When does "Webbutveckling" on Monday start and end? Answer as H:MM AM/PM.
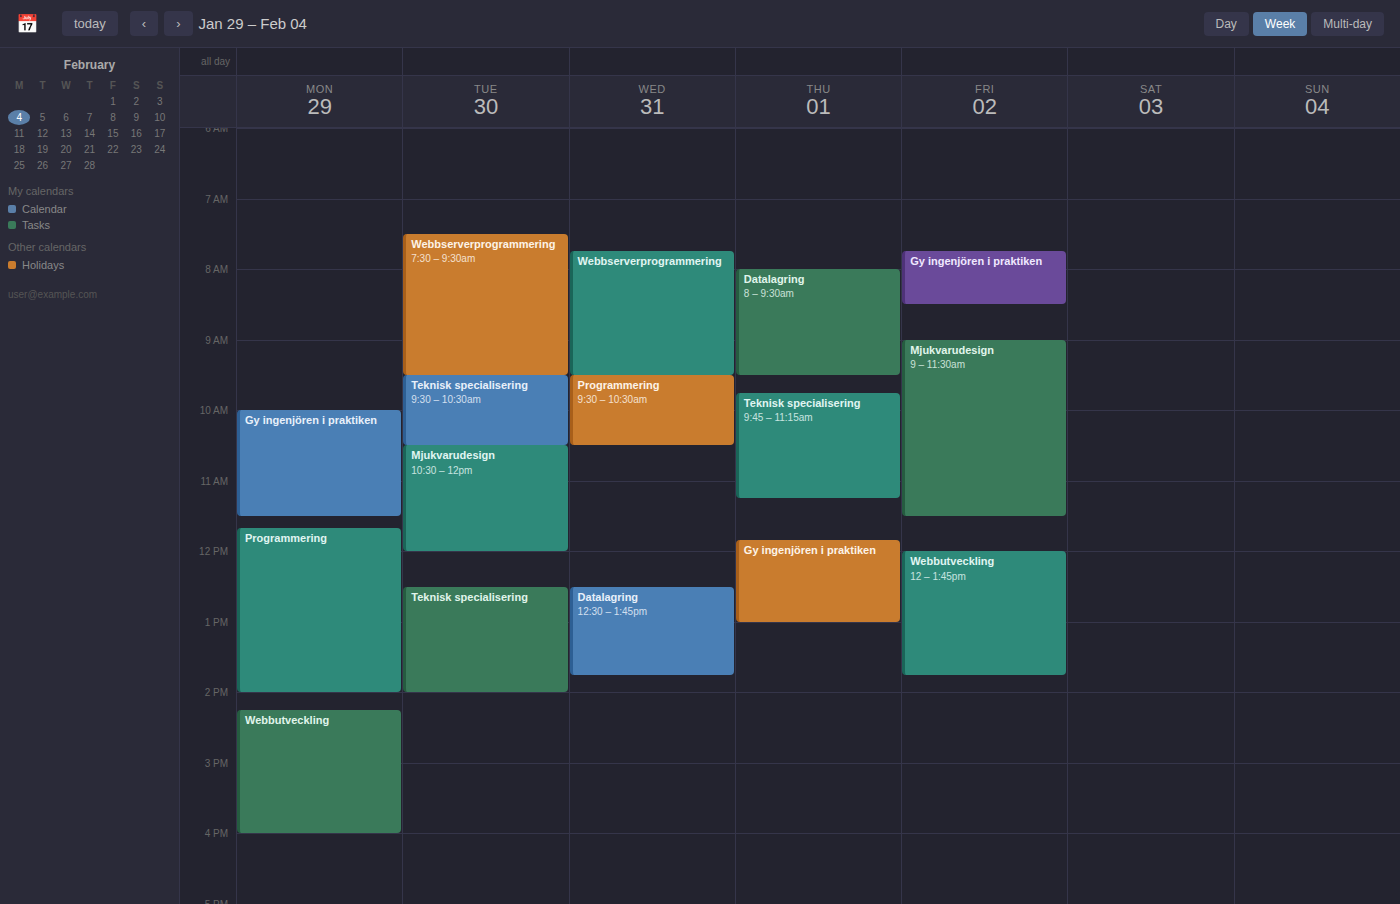
2:15 PM to 4:00 PM